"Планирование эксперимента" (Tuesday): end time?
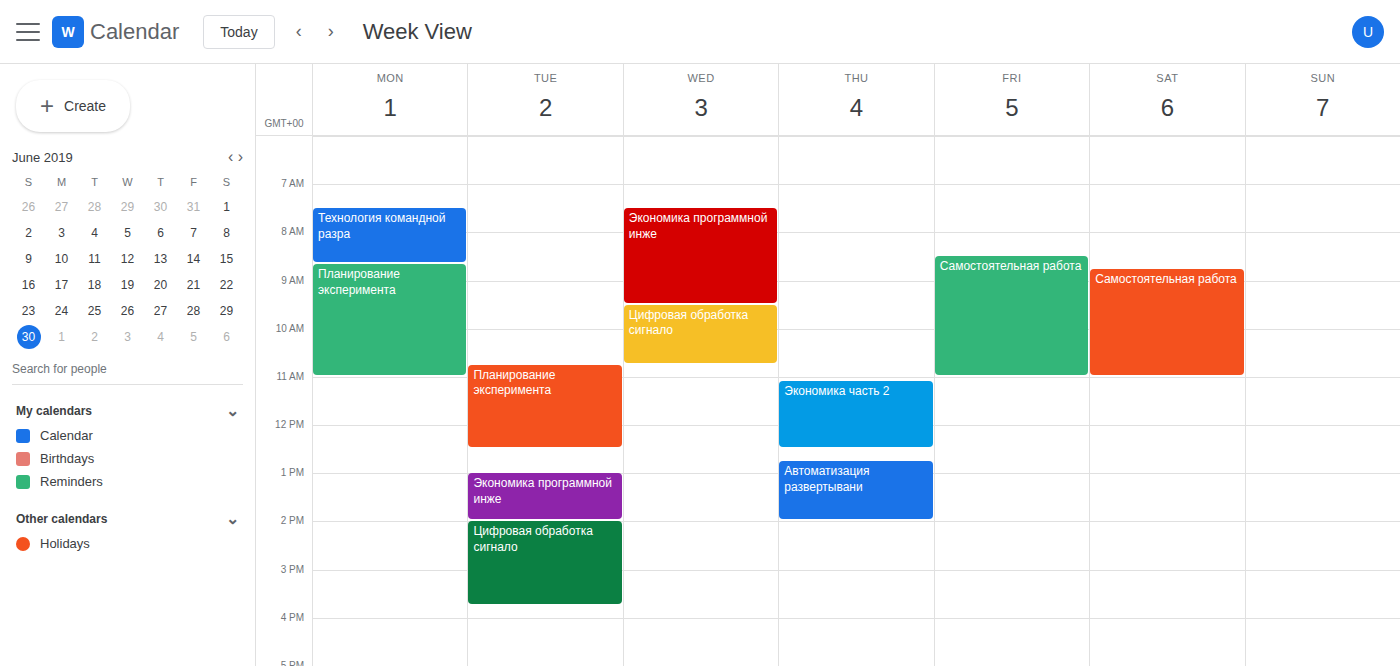
12:30 PM